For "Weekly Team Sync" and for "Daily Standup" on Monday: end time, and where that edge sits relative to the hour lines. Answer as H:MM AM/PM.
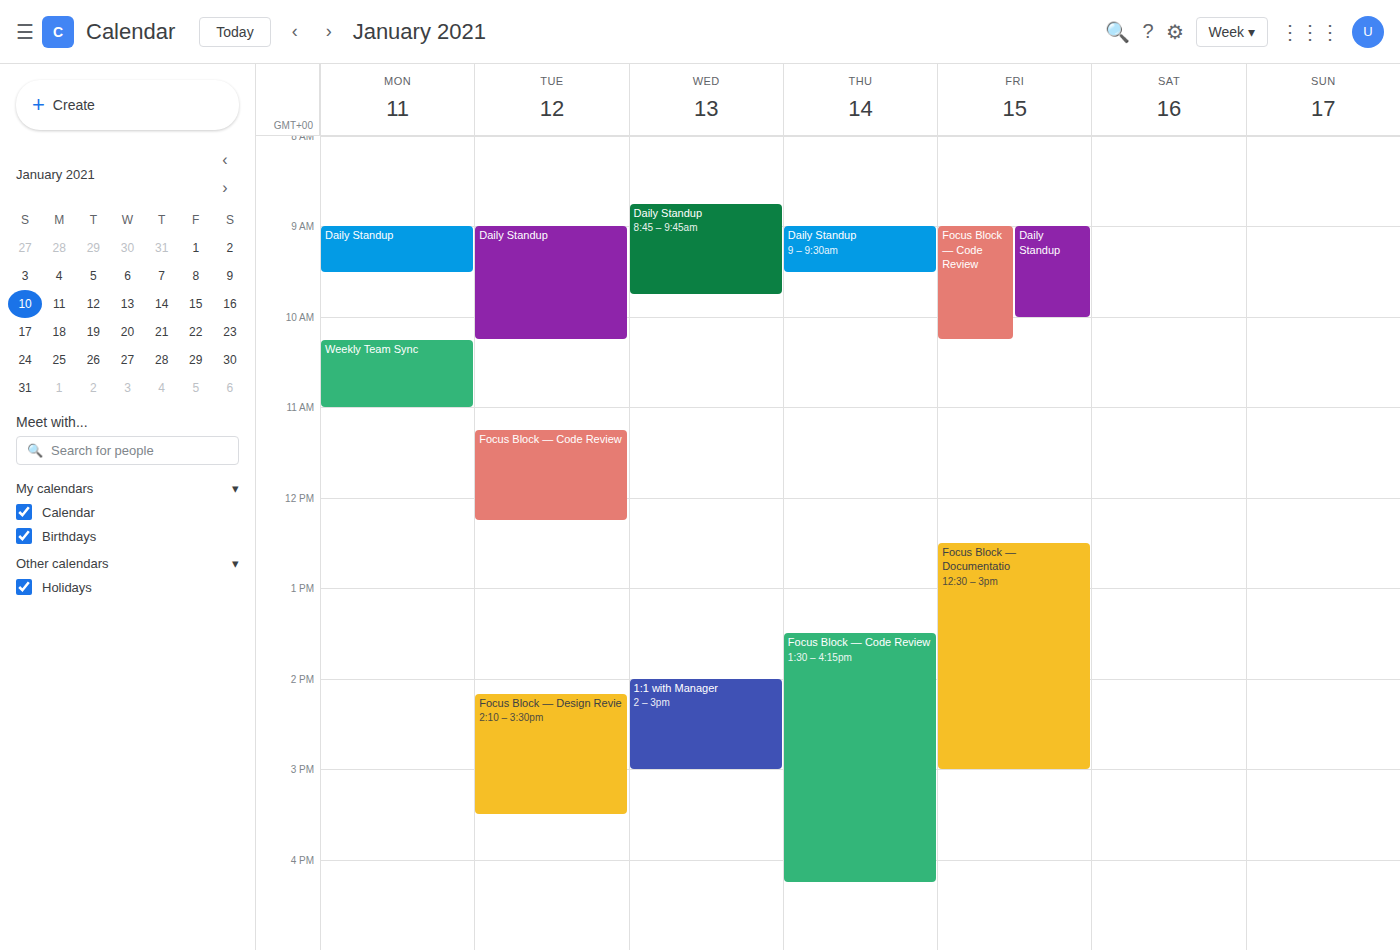
"Weekly Team Sync": 11:00 AM, exactly on the 11 AM line. "Daily Standup": 9:30 AM, halfway between the 9 AM and 10 AM lines.